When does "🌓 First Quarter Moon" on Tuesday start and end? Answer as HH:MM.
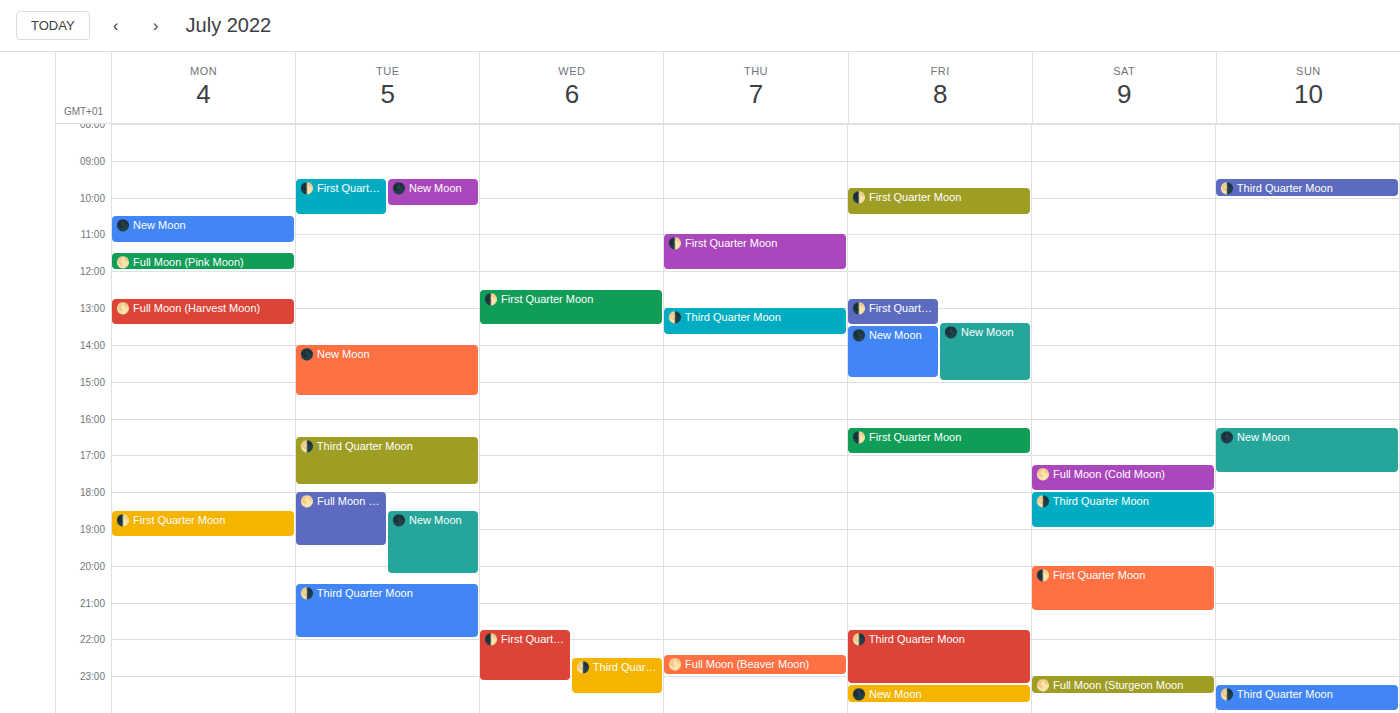
09:30 to 10:30